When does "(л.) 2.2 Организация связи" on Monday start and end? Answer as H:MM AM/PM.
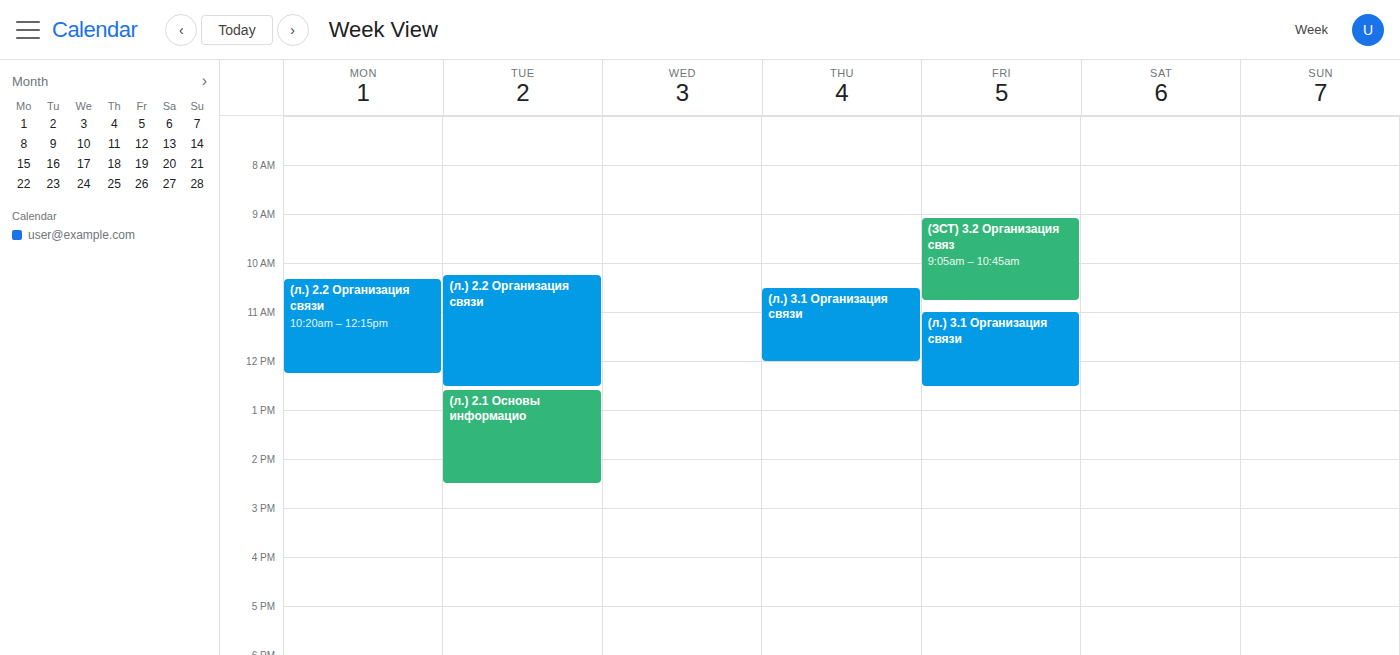
10:20 AM to 12:15 PM